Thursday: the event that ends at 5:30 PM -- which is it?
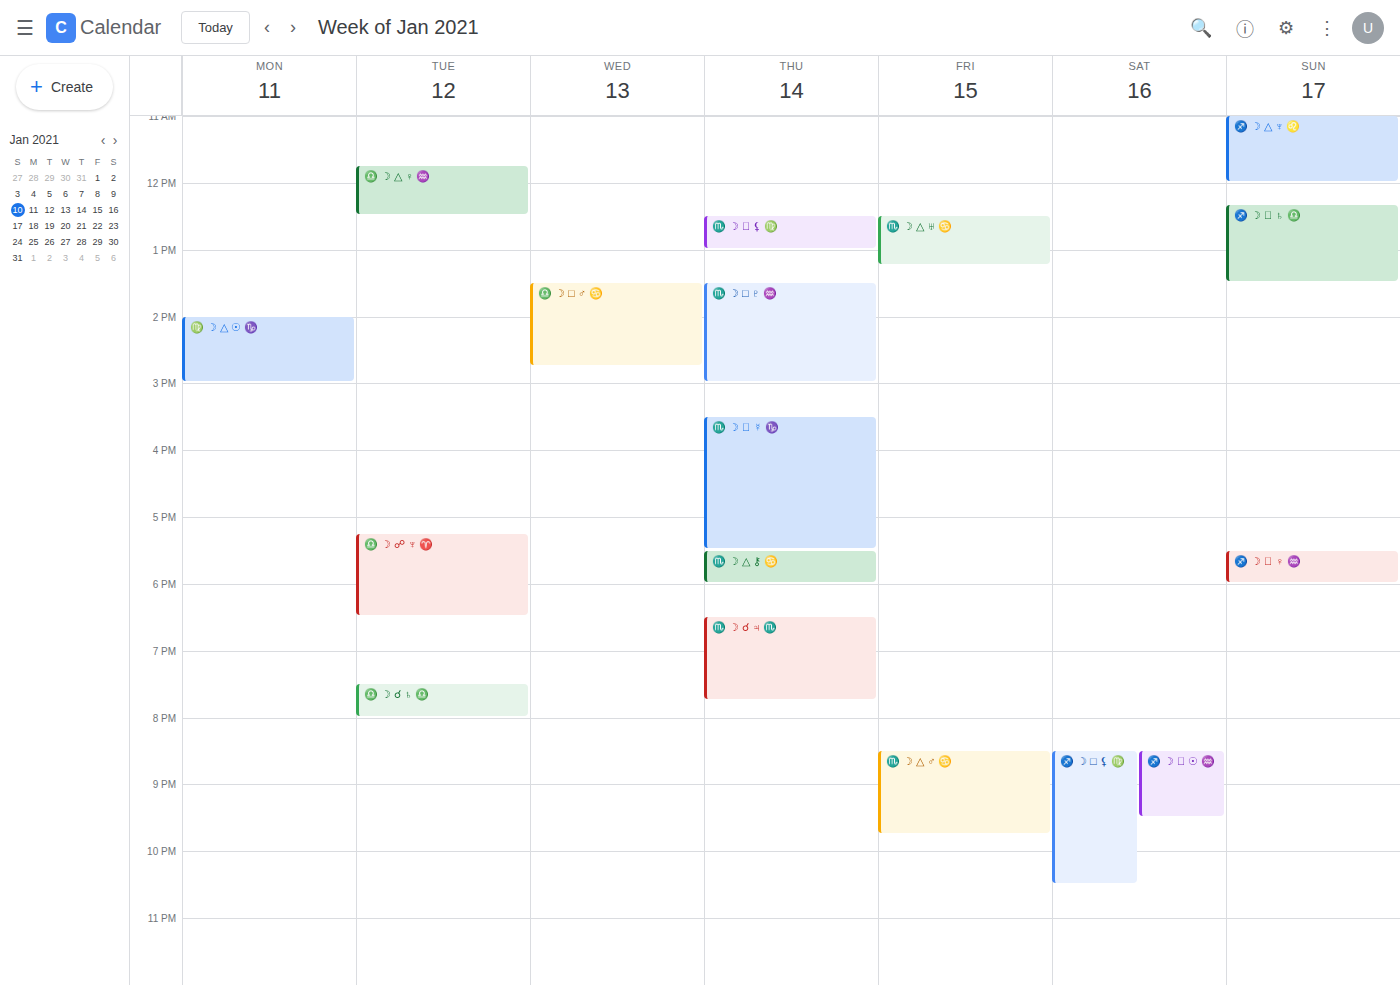
"♏️ ☽ ⚹ ☿ ♑️"